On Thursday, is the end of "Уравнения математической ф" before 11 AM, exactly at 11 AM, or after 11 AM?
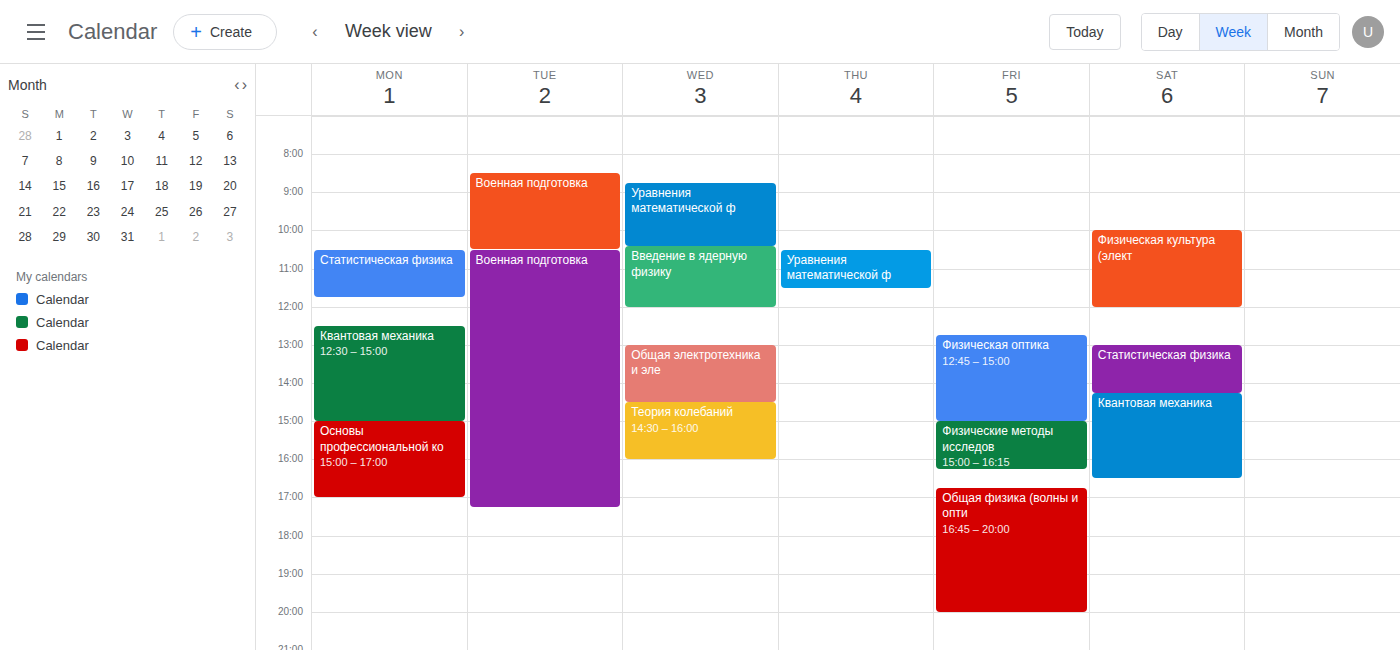
11:30 AM -- after 11 AM, 30 minutes below the 11 AM line.